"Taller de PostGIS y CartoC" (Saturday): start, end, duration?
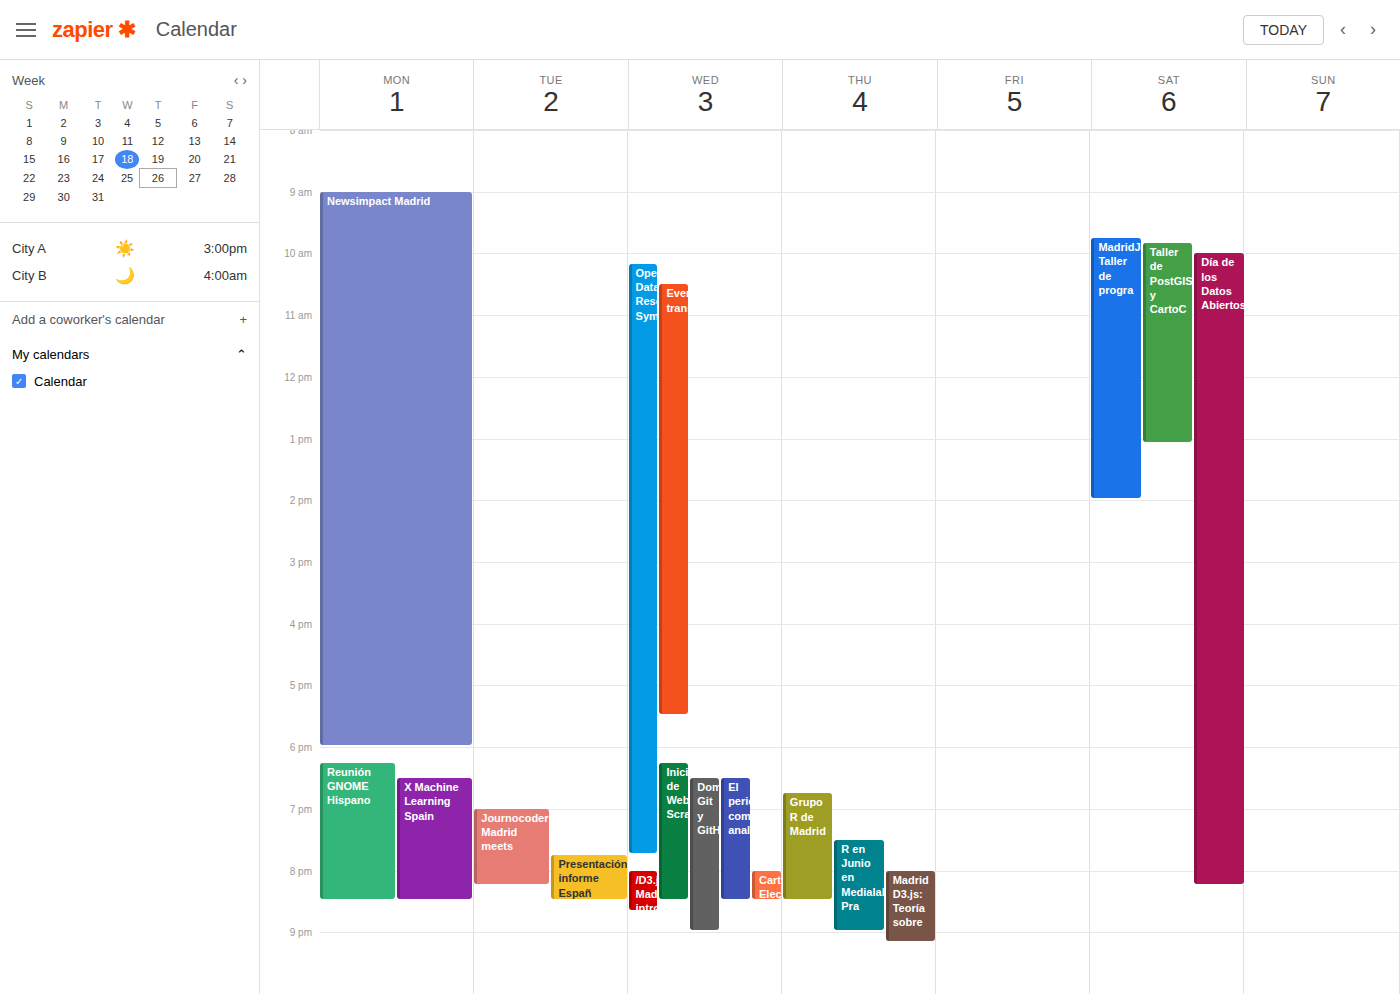
9:50 AM to 1:05 PM, 3 hours 15 minutes